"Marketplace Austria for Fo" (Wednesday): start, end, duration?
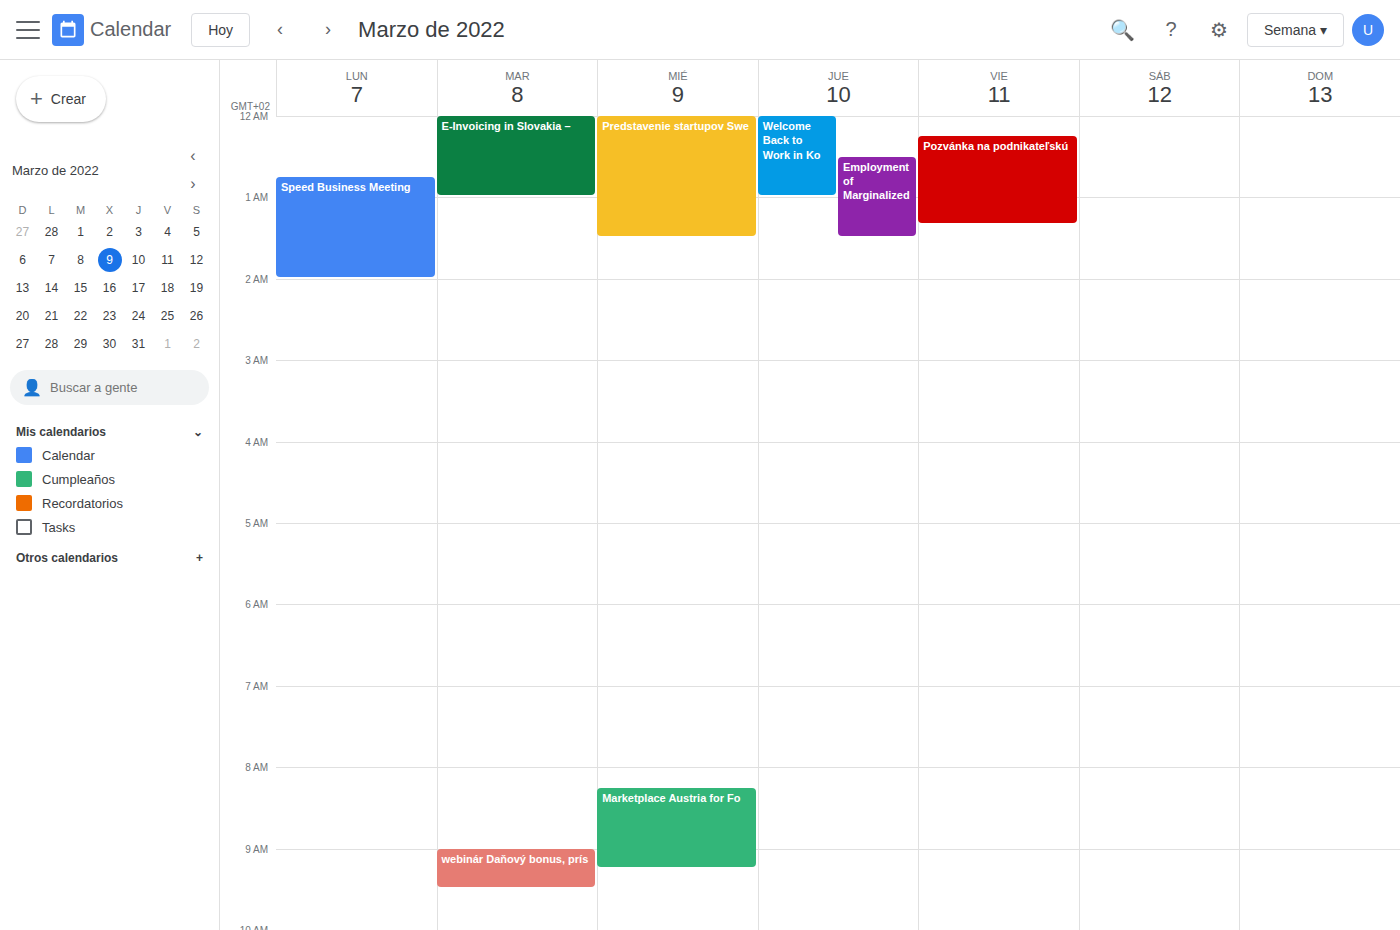
8:15 AM to 9:15 AM, 1 hour